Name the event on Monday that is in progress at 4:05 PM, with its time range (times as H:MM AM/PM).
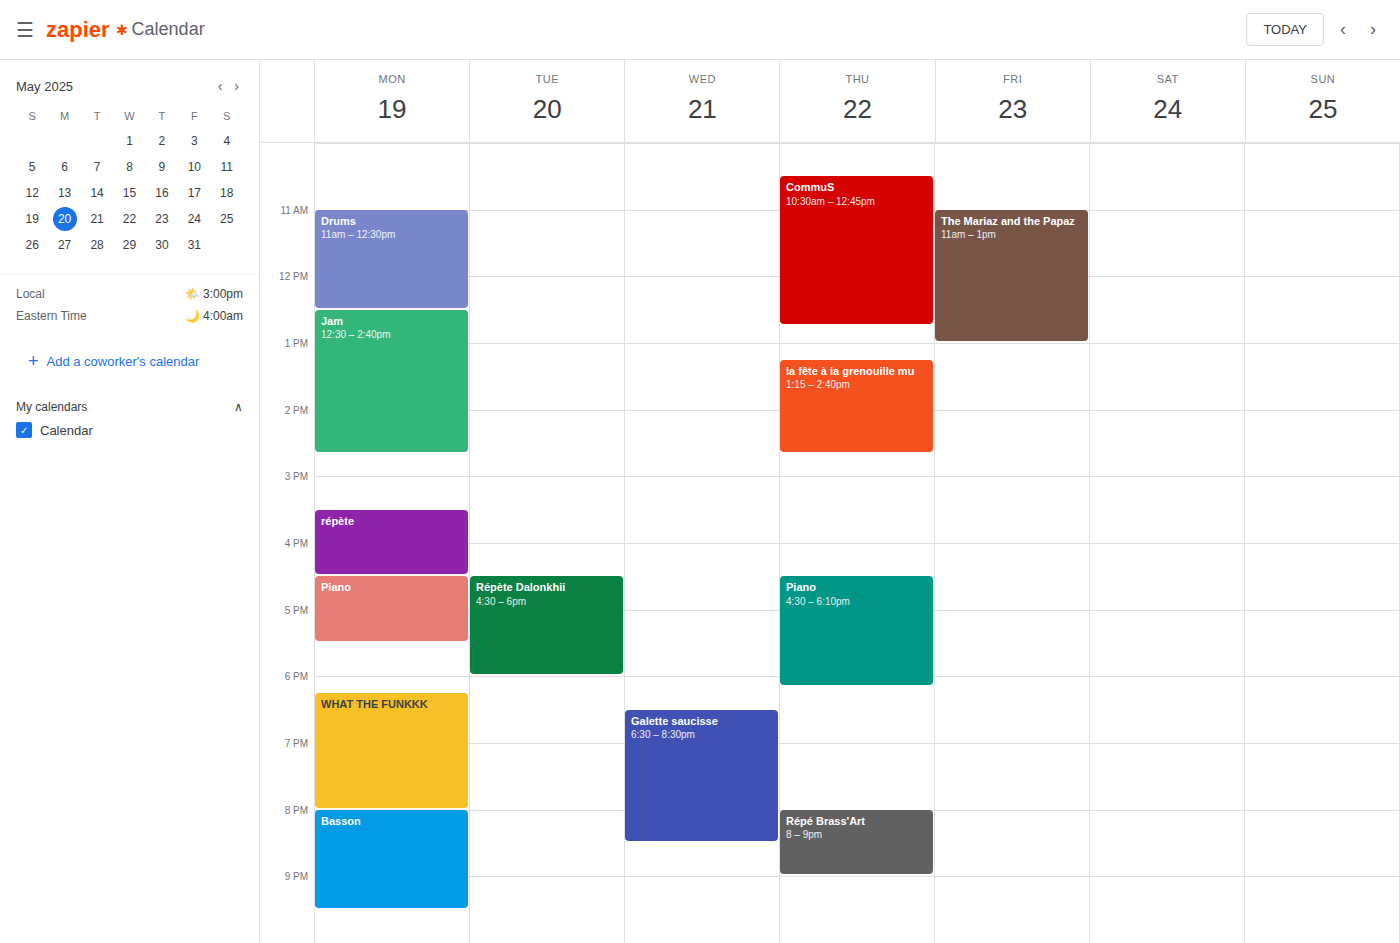
"répète", 3:30 PM to 4:30 PM